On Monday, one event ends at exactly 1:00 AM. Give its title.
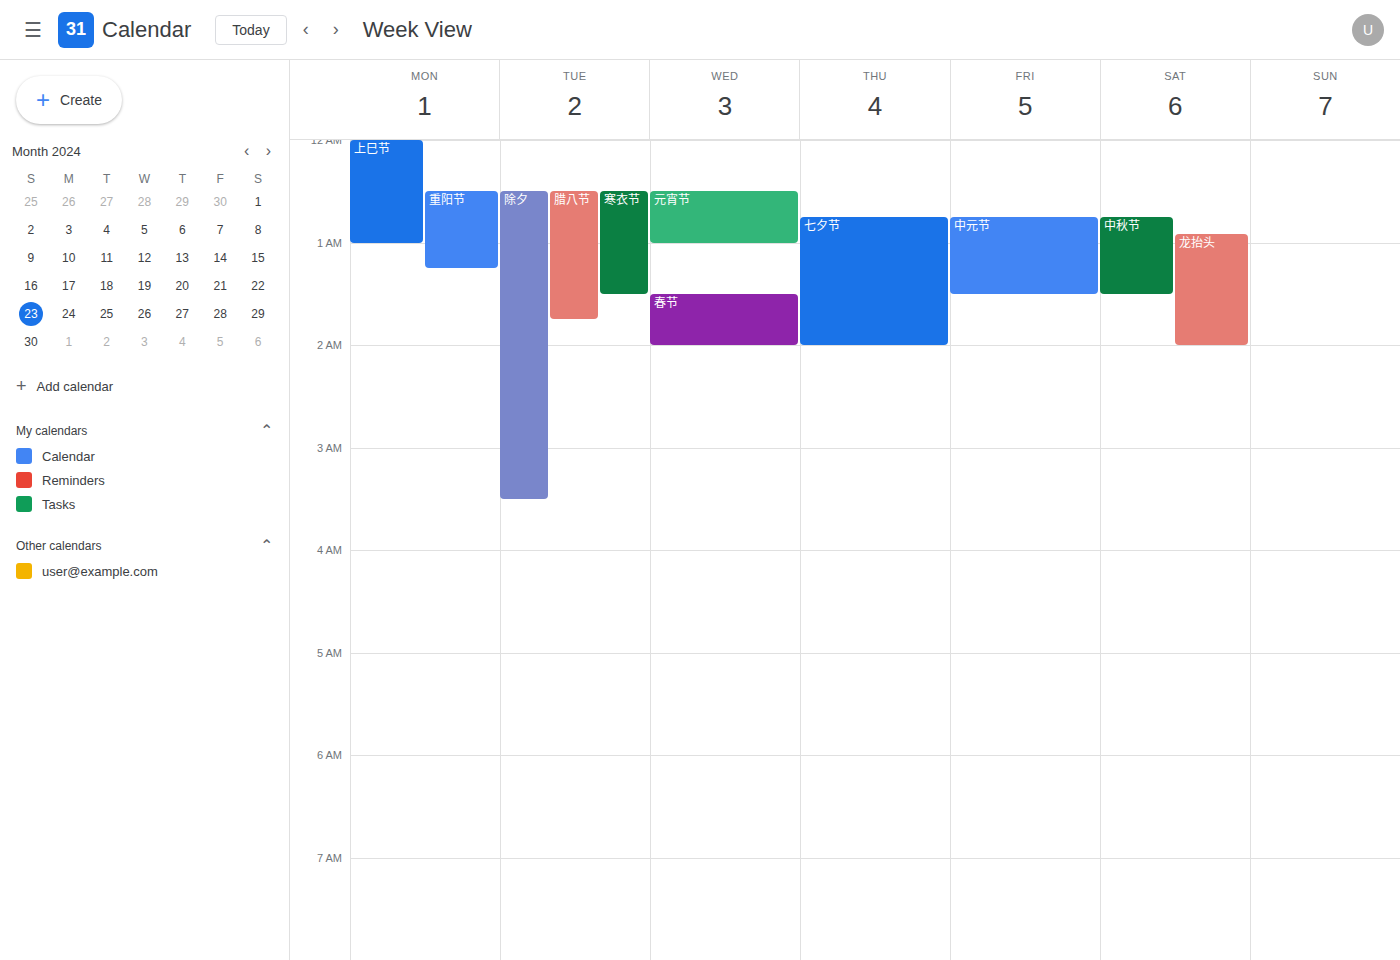
"上巳节"